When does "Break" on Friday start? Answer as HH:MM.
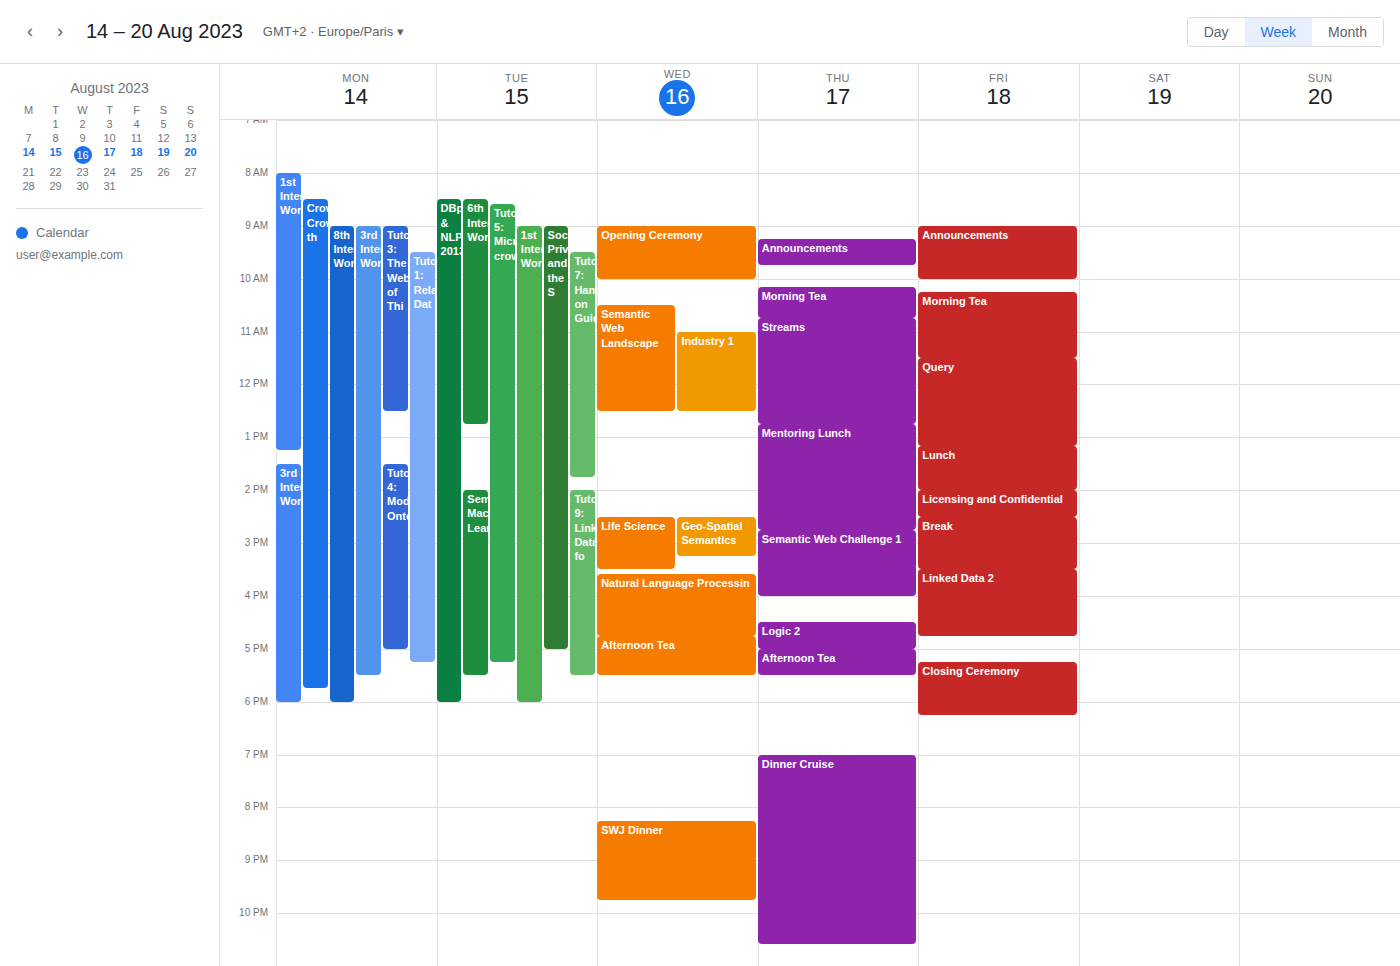
14:30